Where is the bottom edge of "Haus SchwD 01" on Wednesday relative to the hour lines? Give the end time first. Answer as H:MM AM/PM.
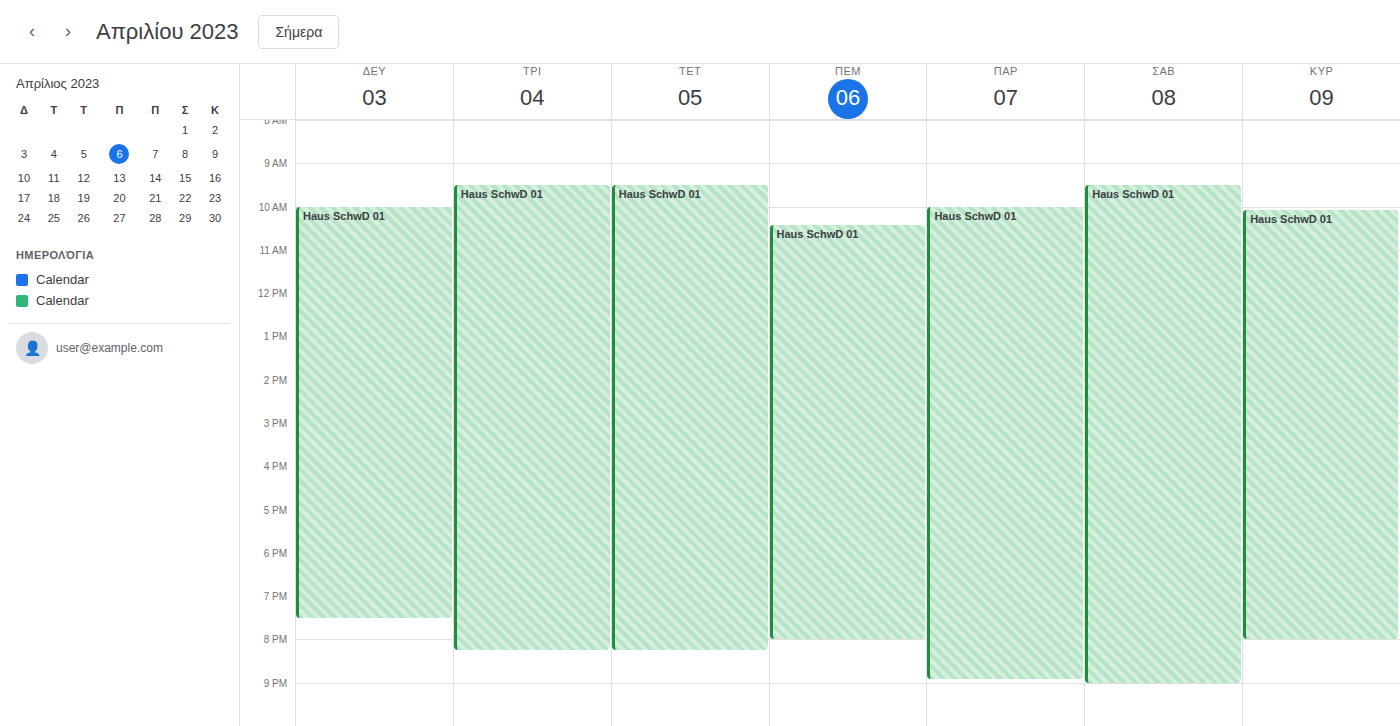
8:15 PM -- neither: a quarter of the way from the 8 PM line to the 9 PM line.